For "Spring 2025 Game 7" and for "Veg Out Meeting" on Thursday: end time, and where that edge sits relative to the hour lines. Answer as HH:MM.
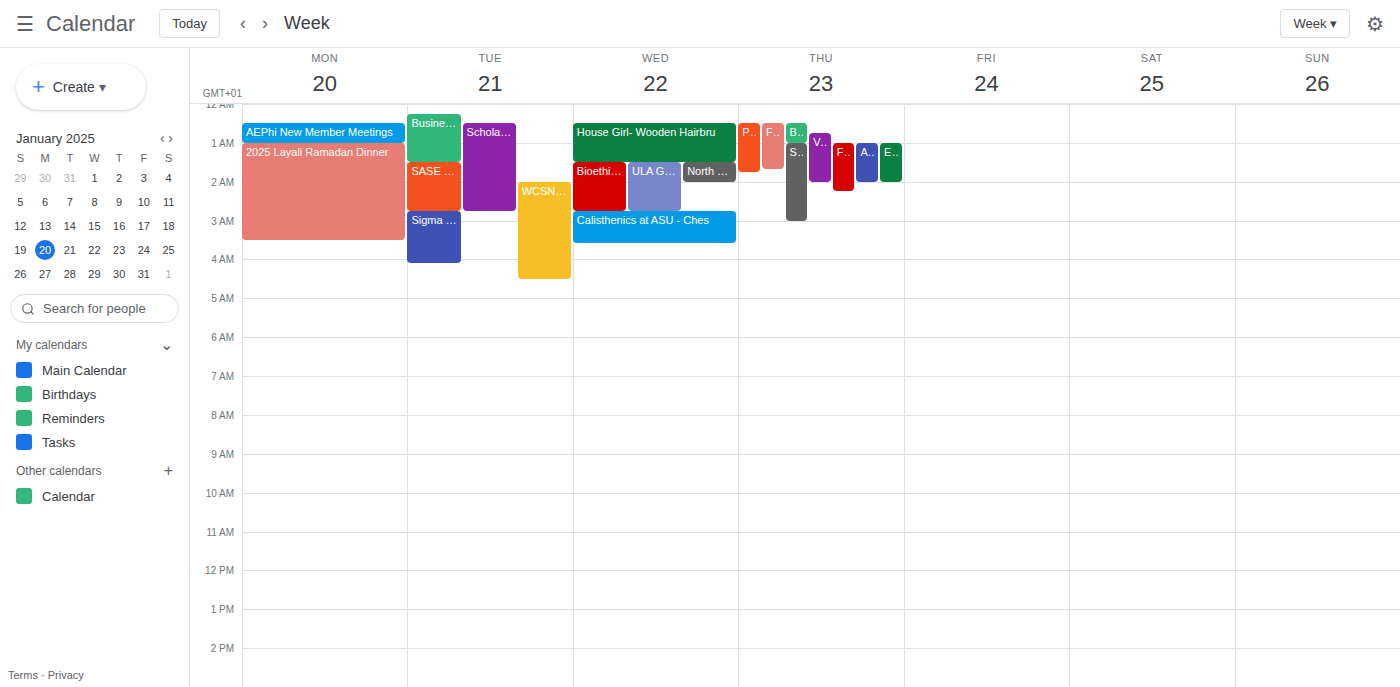
"Spring 2025 Game 7": 03:00, exactly on the 03:00 line. "Veg Out Meeting": 02:00, exactly on the 02:00 line.